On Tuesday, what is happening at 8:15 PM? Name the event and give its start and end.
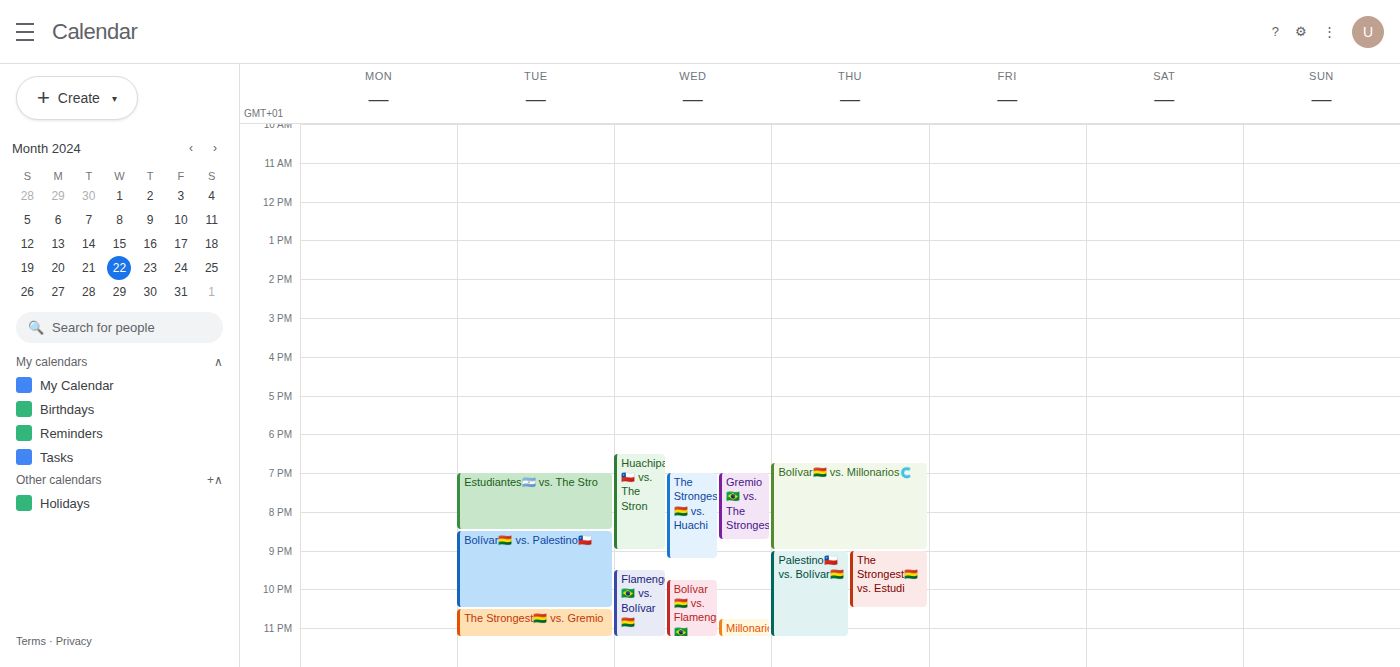
"Estudiantes🇦🇷 vs. The Stro", 7:00 PM to 8:30 PM